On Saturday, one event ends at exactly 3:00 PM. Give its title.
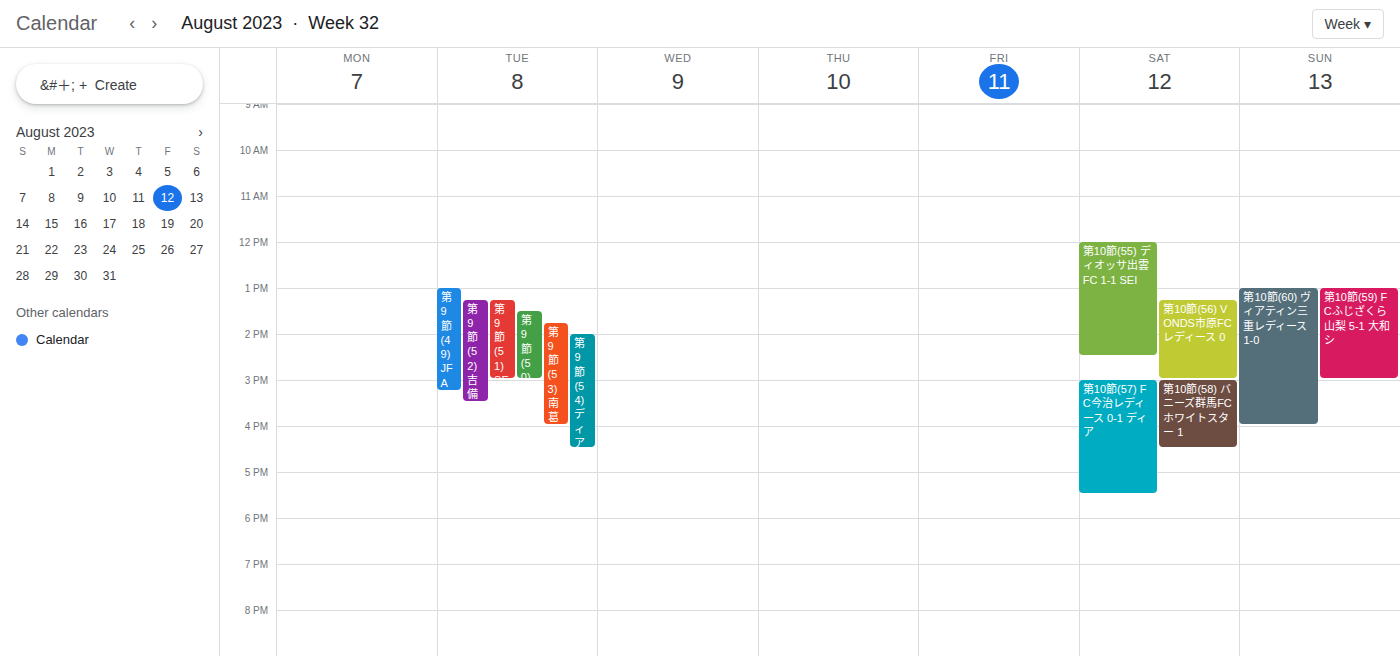
"第10節(56) VONDS市原FCレディース 0"